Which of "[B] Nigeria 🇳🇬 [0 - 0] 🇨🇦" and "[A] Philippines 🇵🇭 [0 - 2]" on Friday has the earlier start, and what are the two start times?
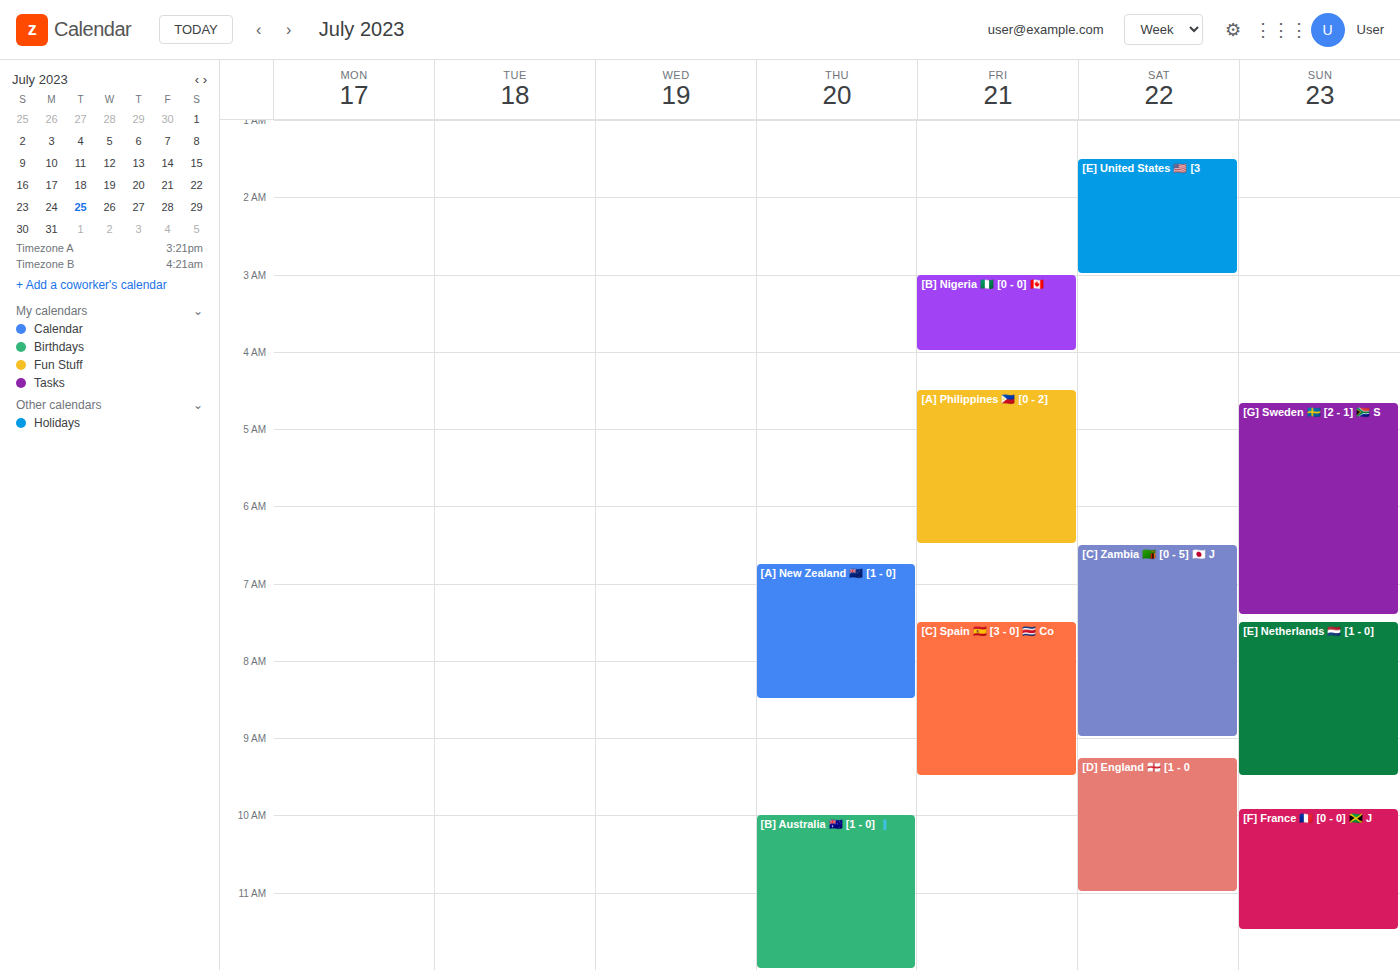
"[B] Nigeria 🇳🇬 [0 - 0] 🇨🇦" 3:00 AM; "[A] Philippines 🇵🇭 [0 - 2]" 4:30 AM.